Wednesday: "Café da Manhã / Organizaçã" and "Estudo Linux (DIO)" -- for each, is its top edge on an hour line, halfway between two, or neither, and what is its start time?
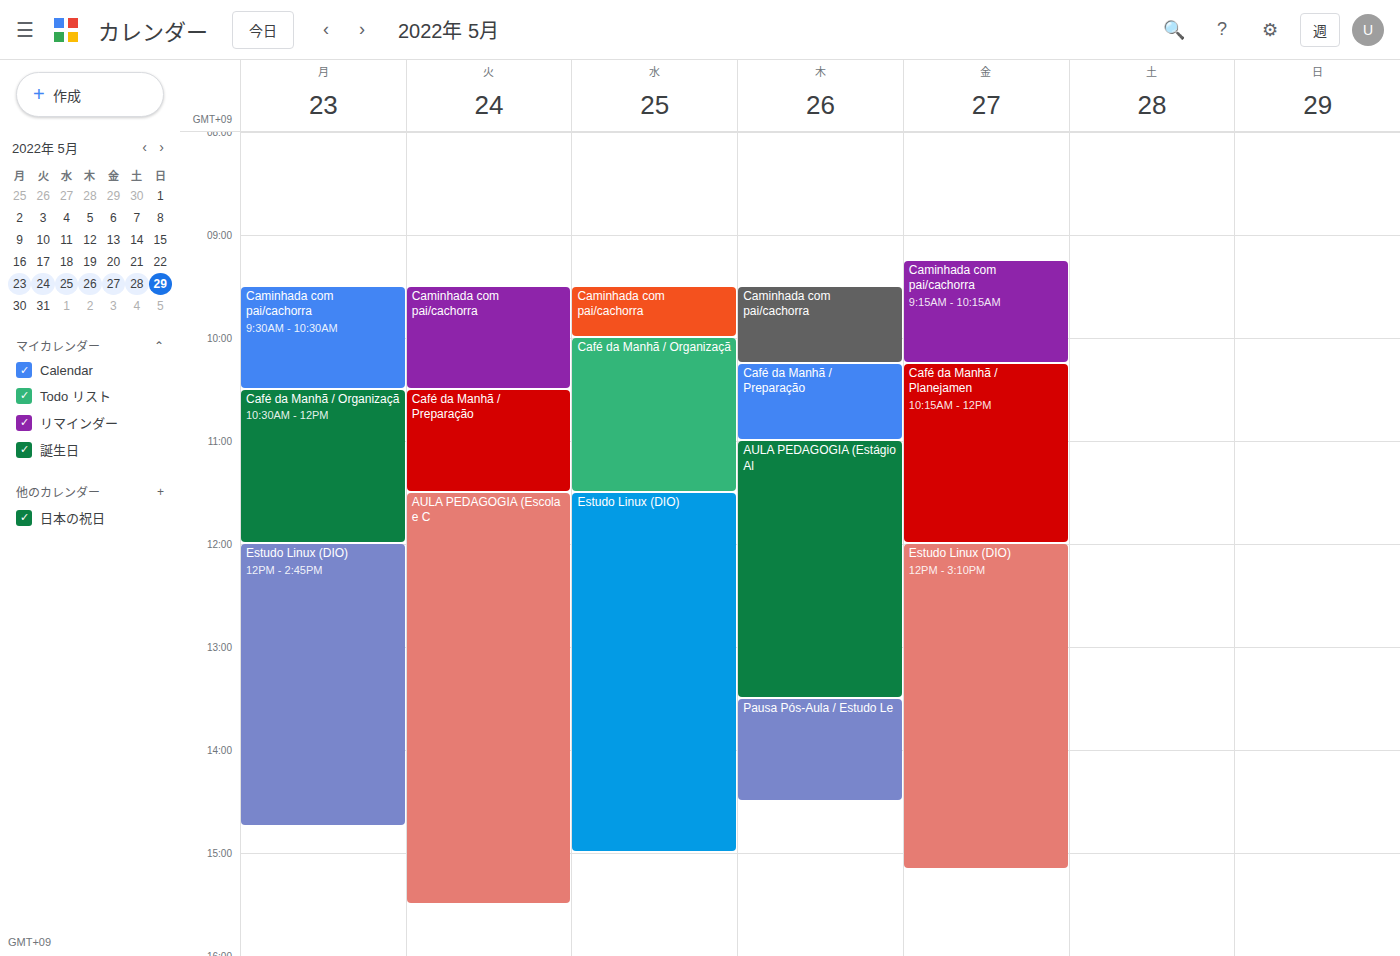
"Café da Manhã / Organizaçã": 10:00 AM, exactly on the 10 AM line. "Estudo Linux (DIO)": 11:30 AM, halfway between the 11 AM and 12 PM lines.